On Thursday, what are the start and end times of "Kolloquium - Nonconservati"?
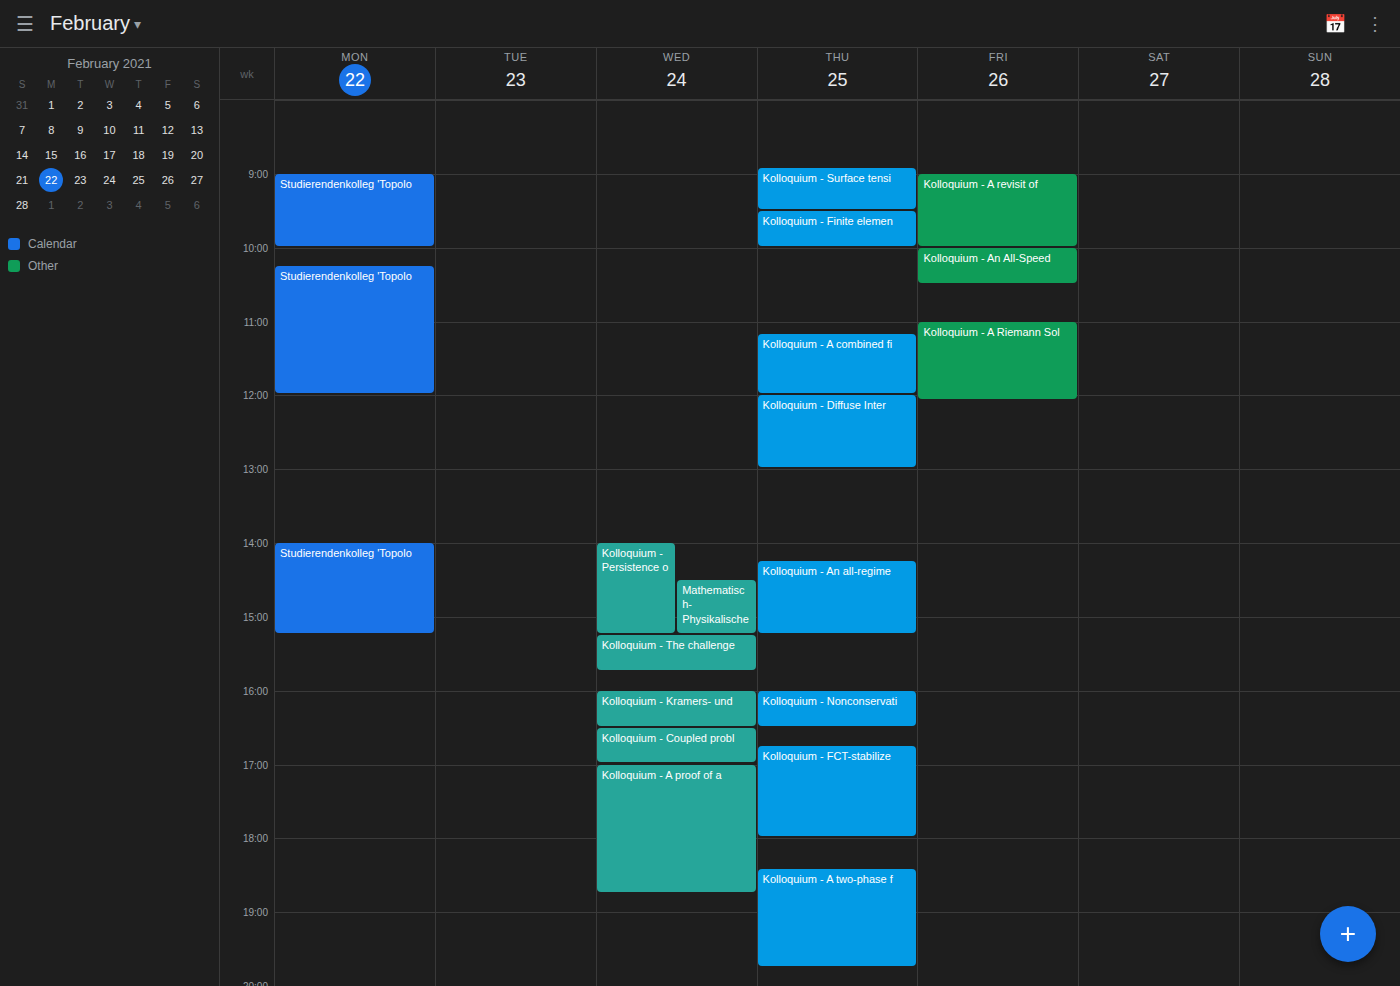
4:00 PM to 4:30 PM